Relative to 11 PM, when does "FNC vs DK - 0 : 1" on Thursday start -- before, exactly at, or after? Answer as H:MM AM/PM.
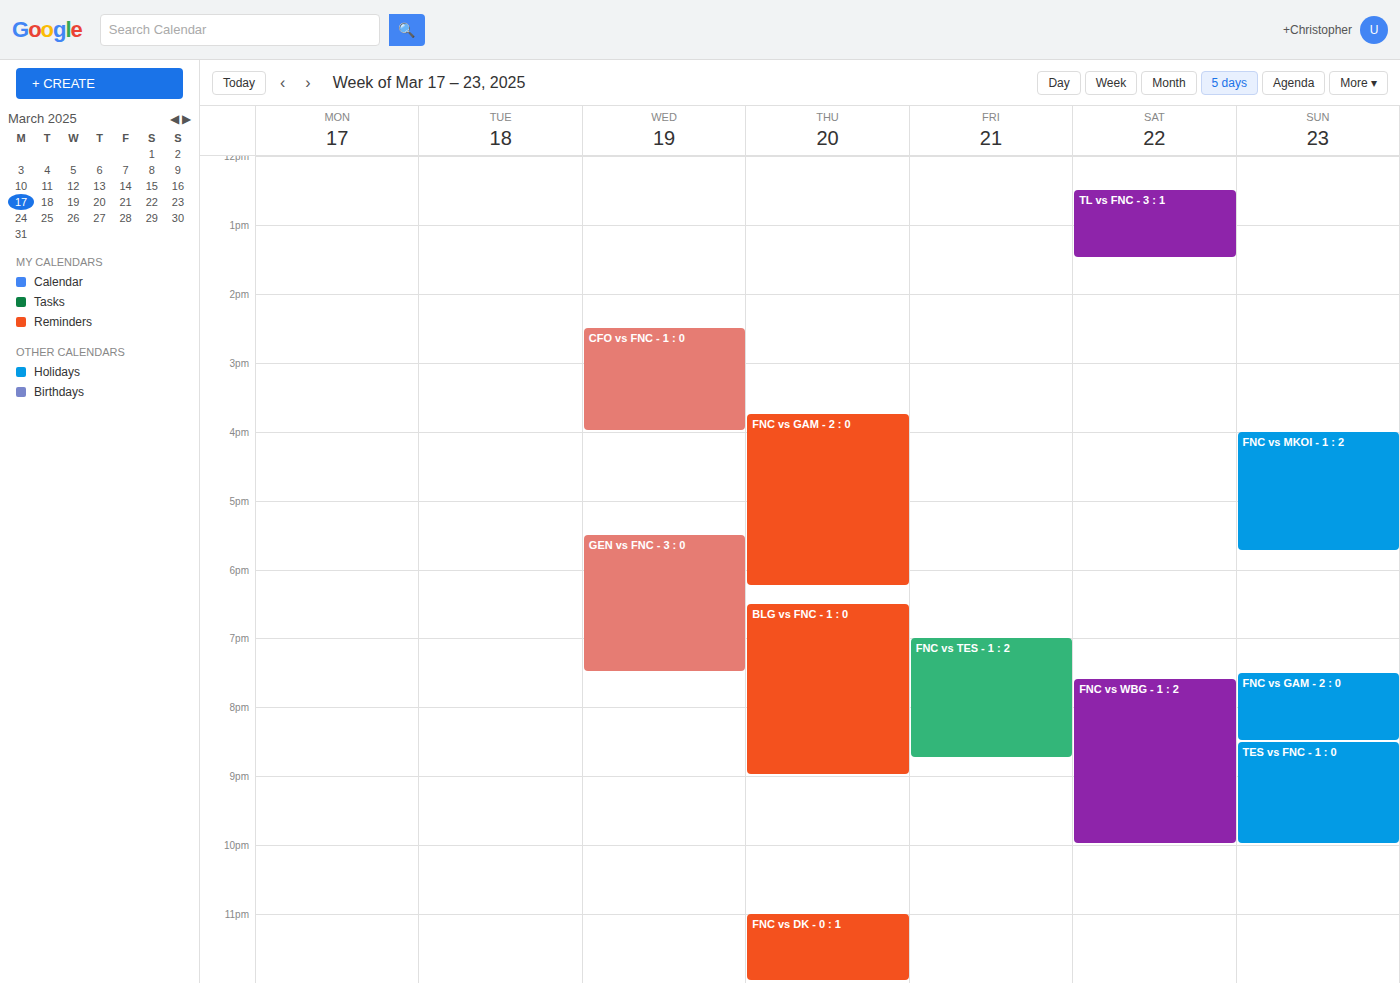
11:00 PM -- exactly at 11 PM, on the 11 PM line.